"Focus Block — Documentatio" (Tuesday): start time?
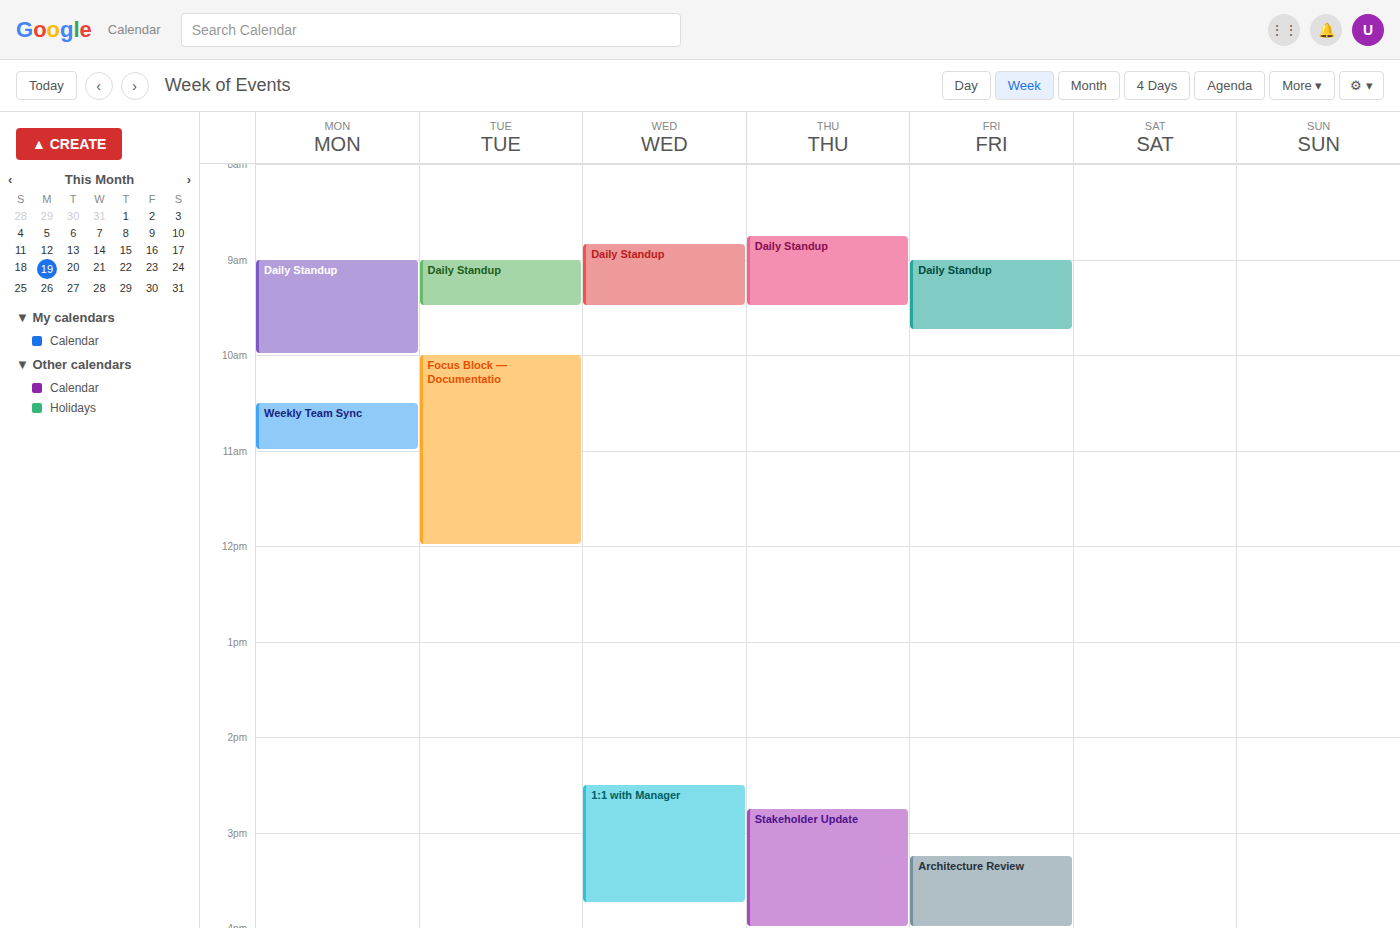
10:00 AM